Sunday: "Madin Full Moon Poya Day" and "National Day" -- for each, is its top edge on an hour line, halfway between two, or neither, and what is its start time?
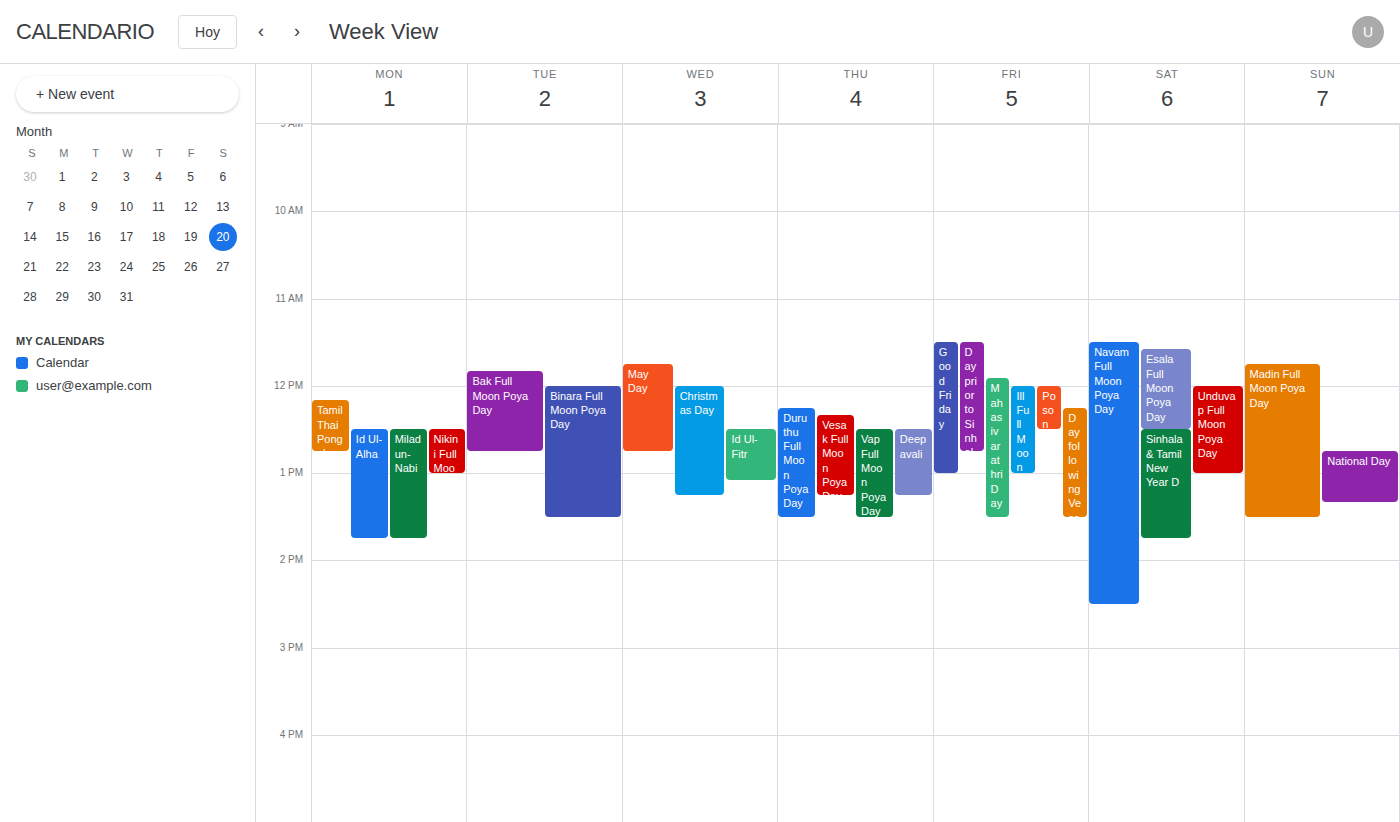
"Madin Full Moon Poya Day": 11:45 AM, neither: three quarters of the way from the 11 AM line to the 12 PM line. "National Day": 12:45 PM, neither: three quarters of the way from the 12 PM line to the 1 PM line.